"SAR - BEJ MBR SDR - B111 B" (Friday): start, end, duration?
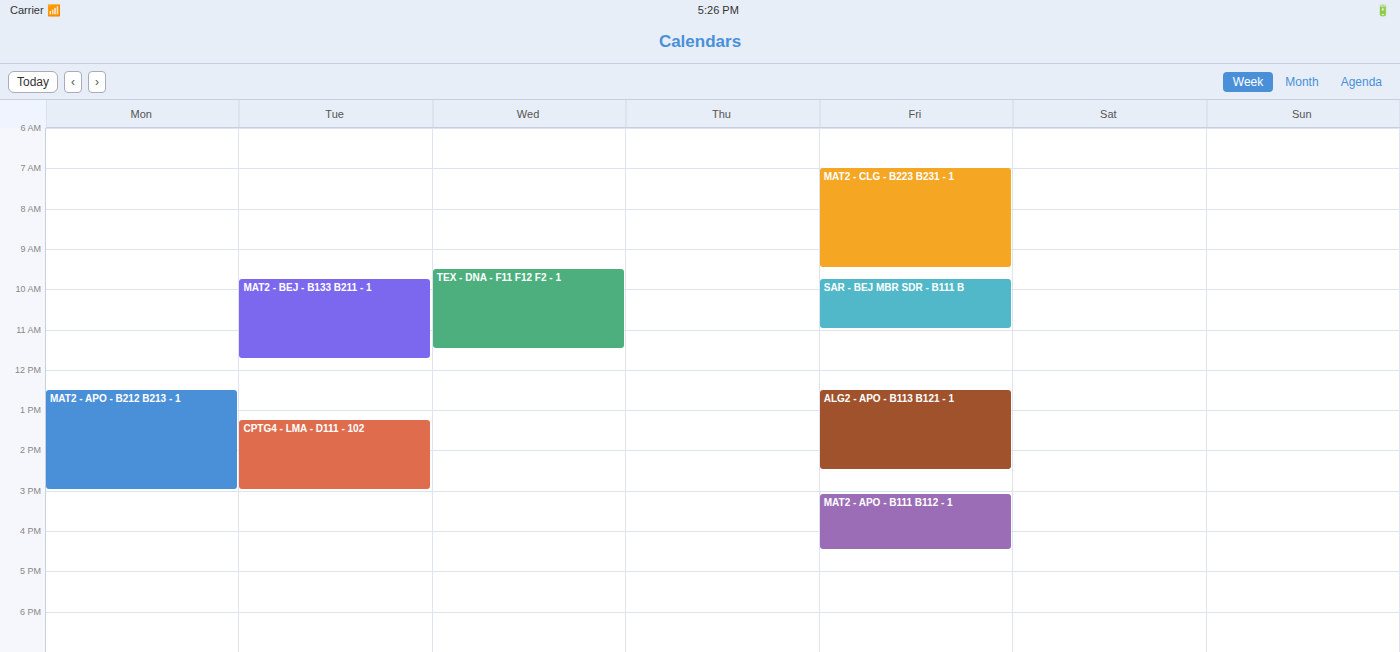
9:45 AM to 11:00 AM, 1 hour 15 minutes